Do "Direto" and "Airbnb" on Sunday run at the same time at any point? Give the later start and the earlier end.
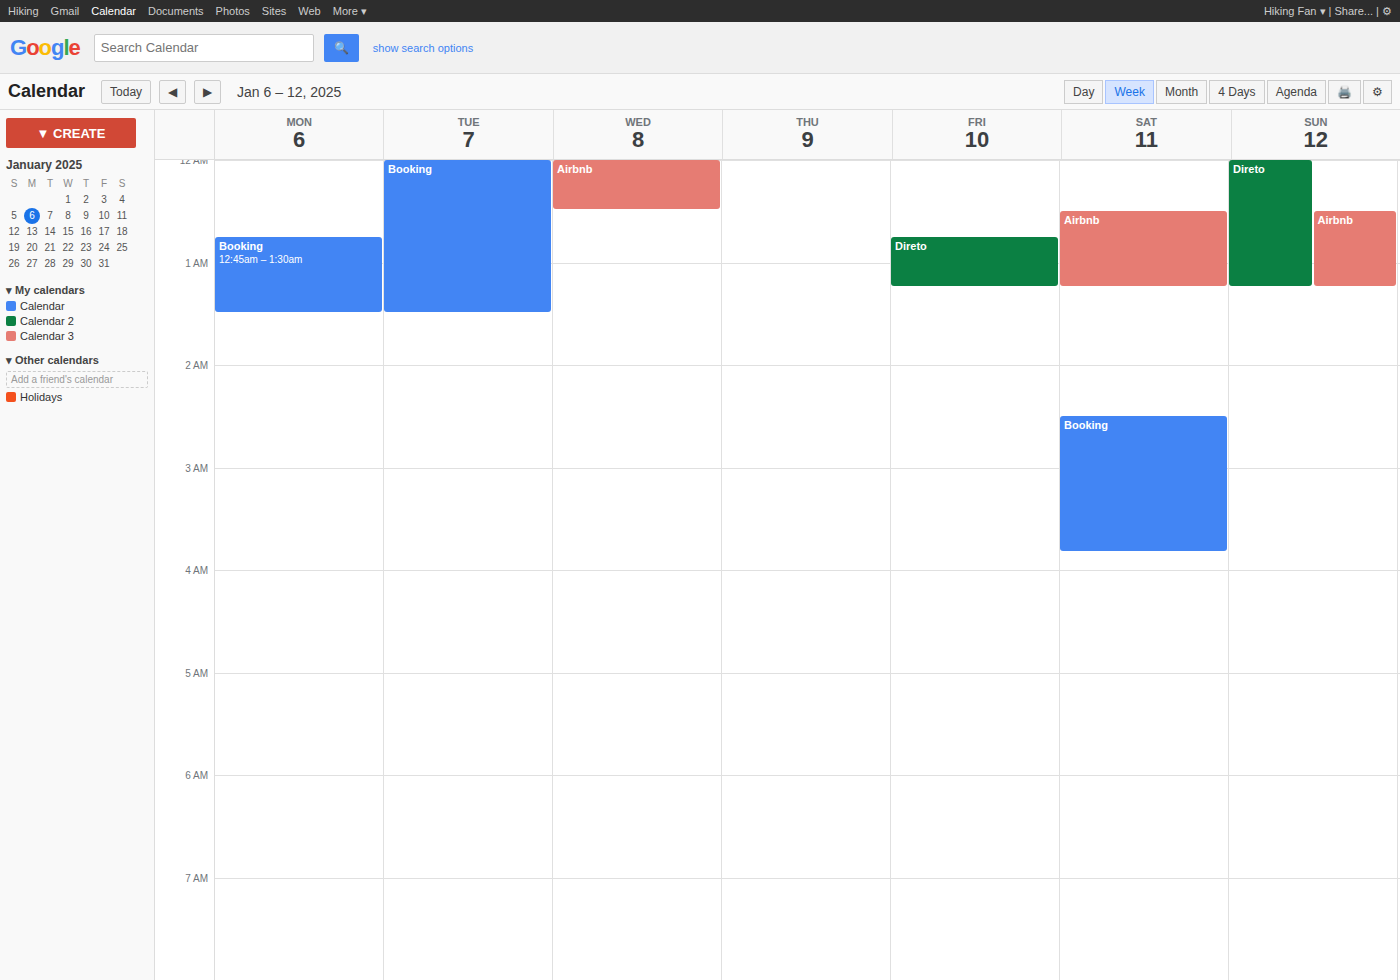
"Airbnb" runs 12:30 AM to 1:15 AM, inside "Direto" -- they overlap.